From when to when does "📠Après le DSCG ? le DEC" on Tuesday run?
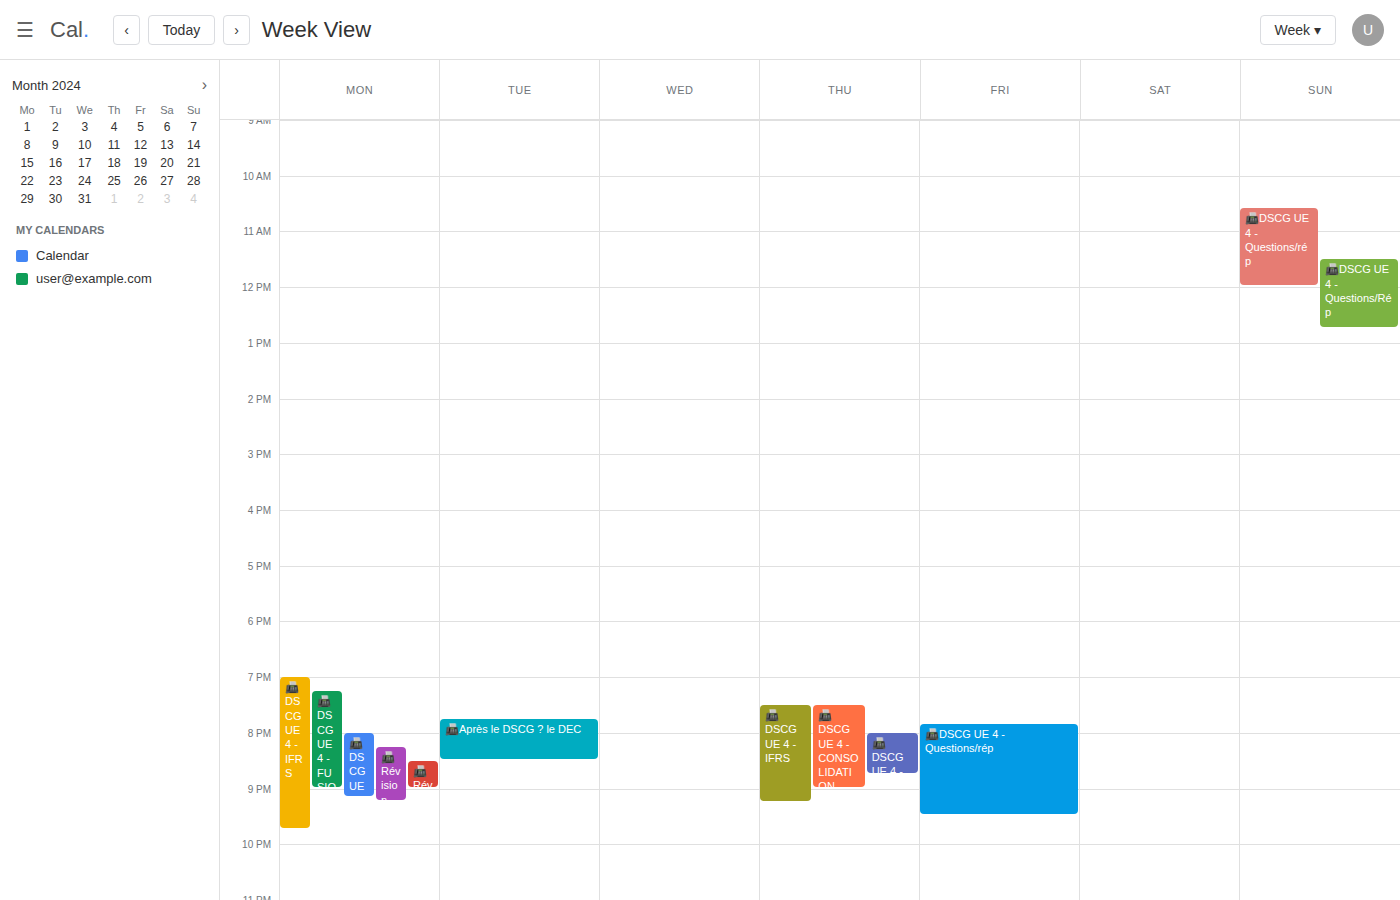
7:45 PM to 8:30 PM